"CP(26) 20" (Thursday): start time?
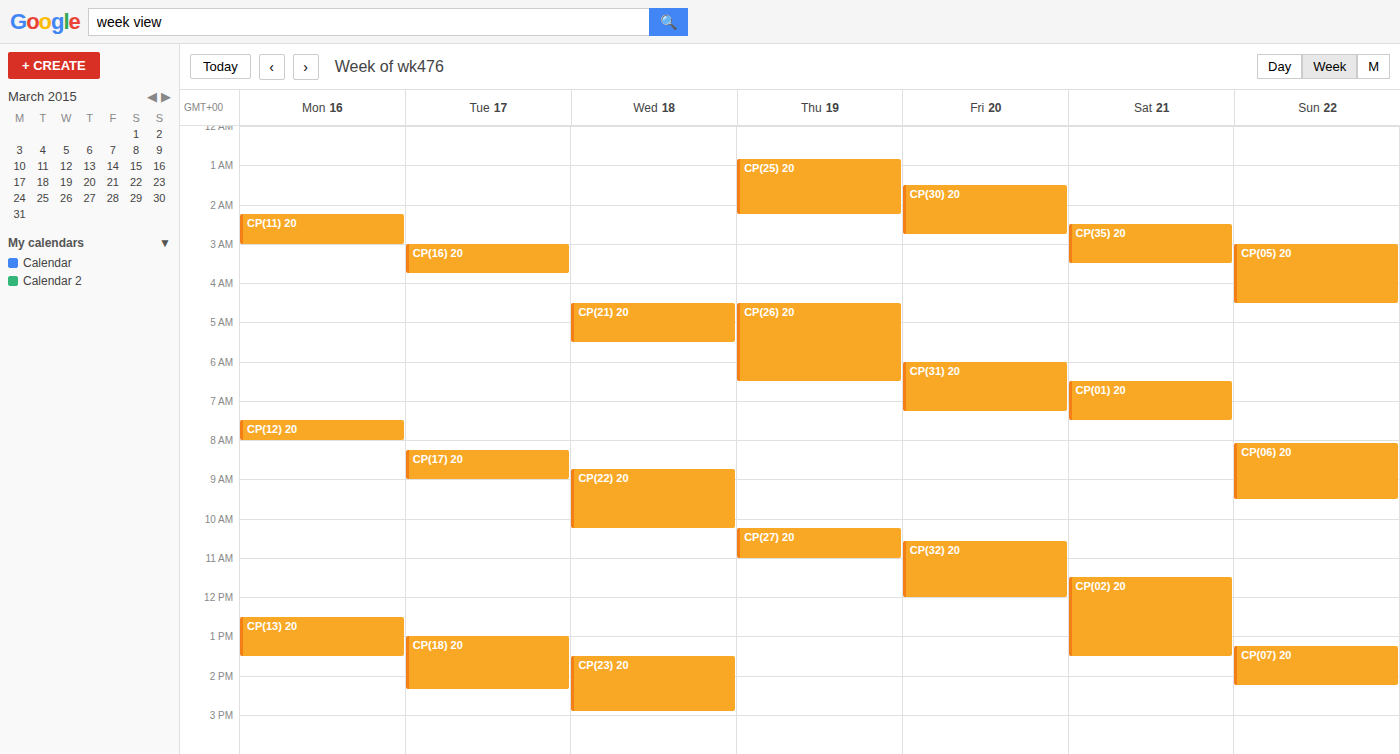
4:30 AM